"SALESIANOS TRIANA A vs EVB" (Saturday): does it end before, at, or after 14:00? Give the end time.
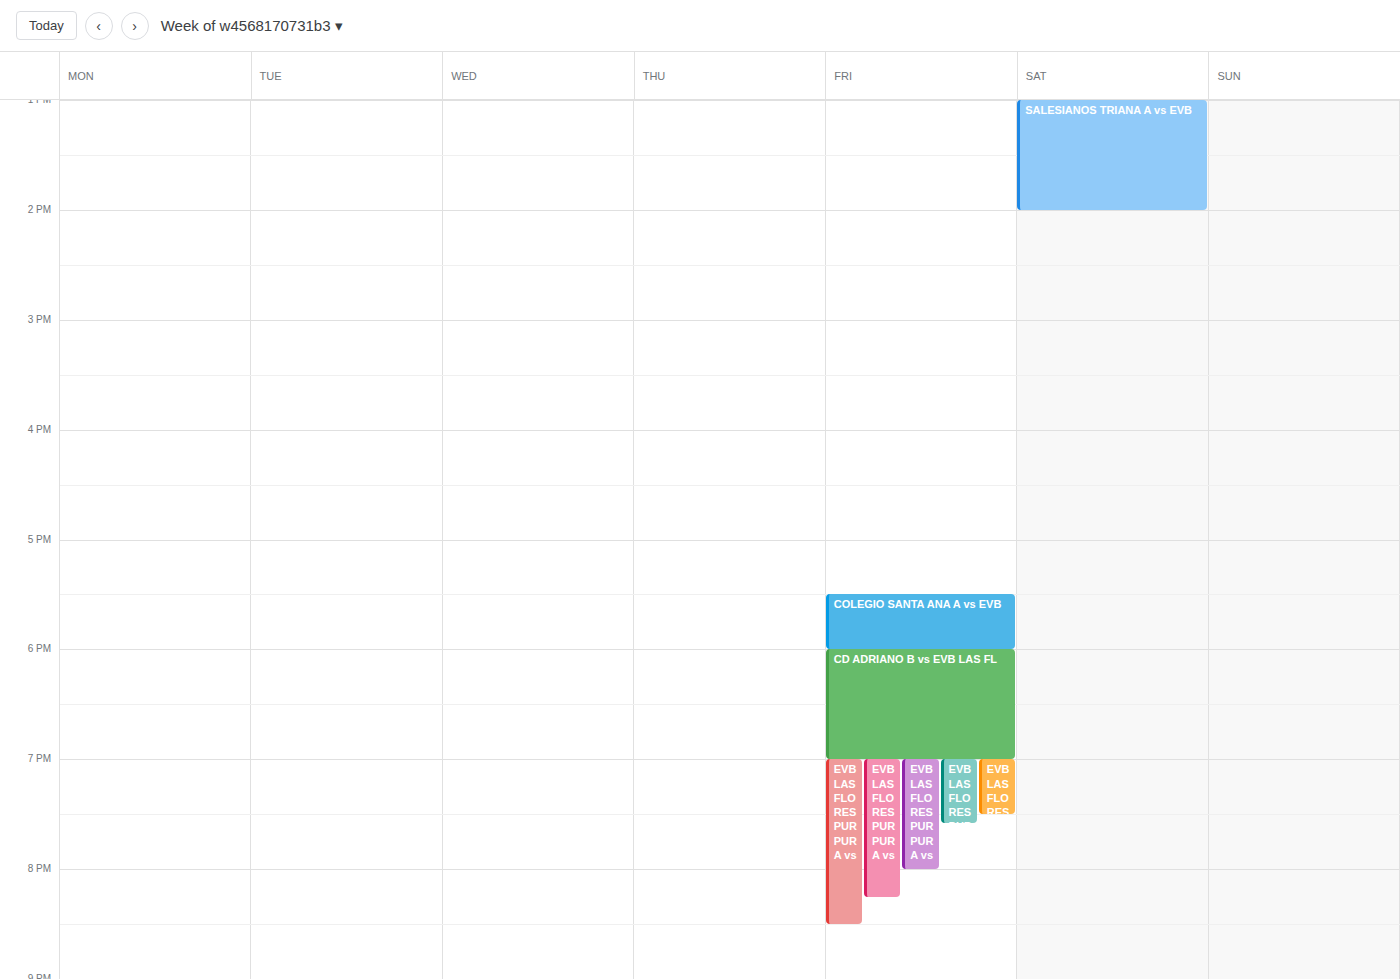
14:00 -- exactly at 14:00, on the 14:00 line.